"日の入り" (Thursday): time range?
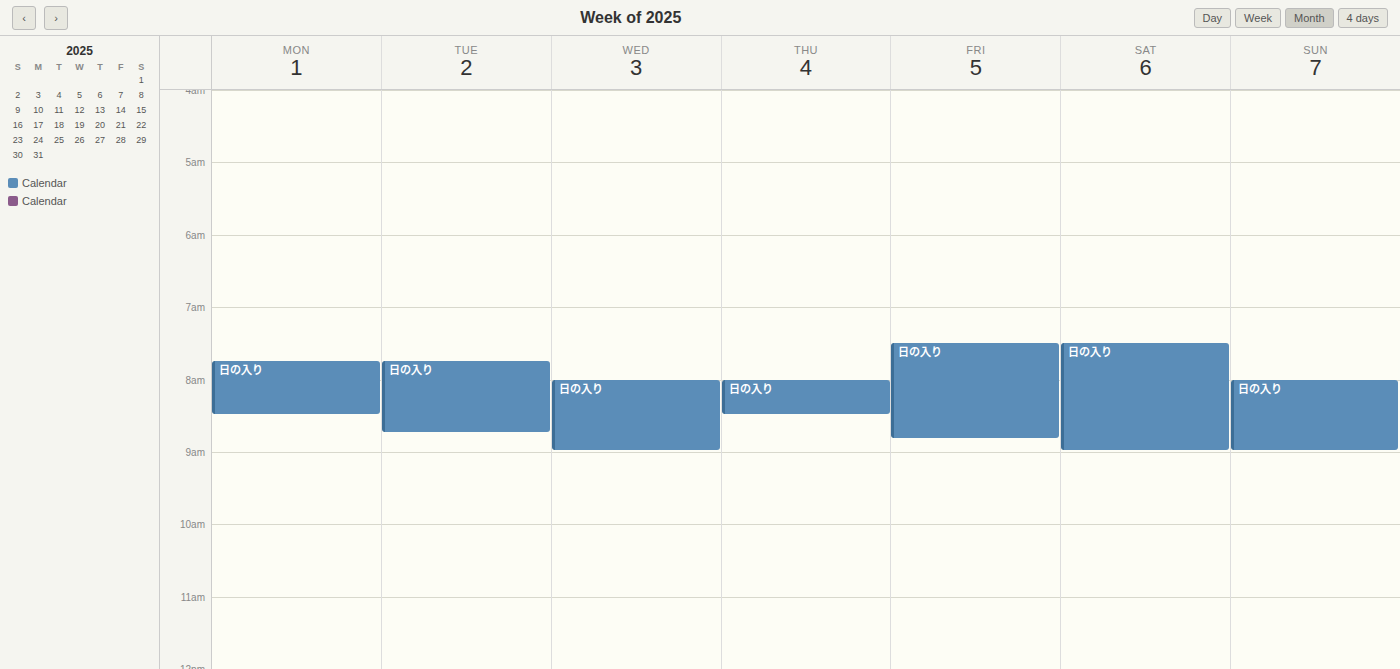
8:00 AM to 8:30 AM